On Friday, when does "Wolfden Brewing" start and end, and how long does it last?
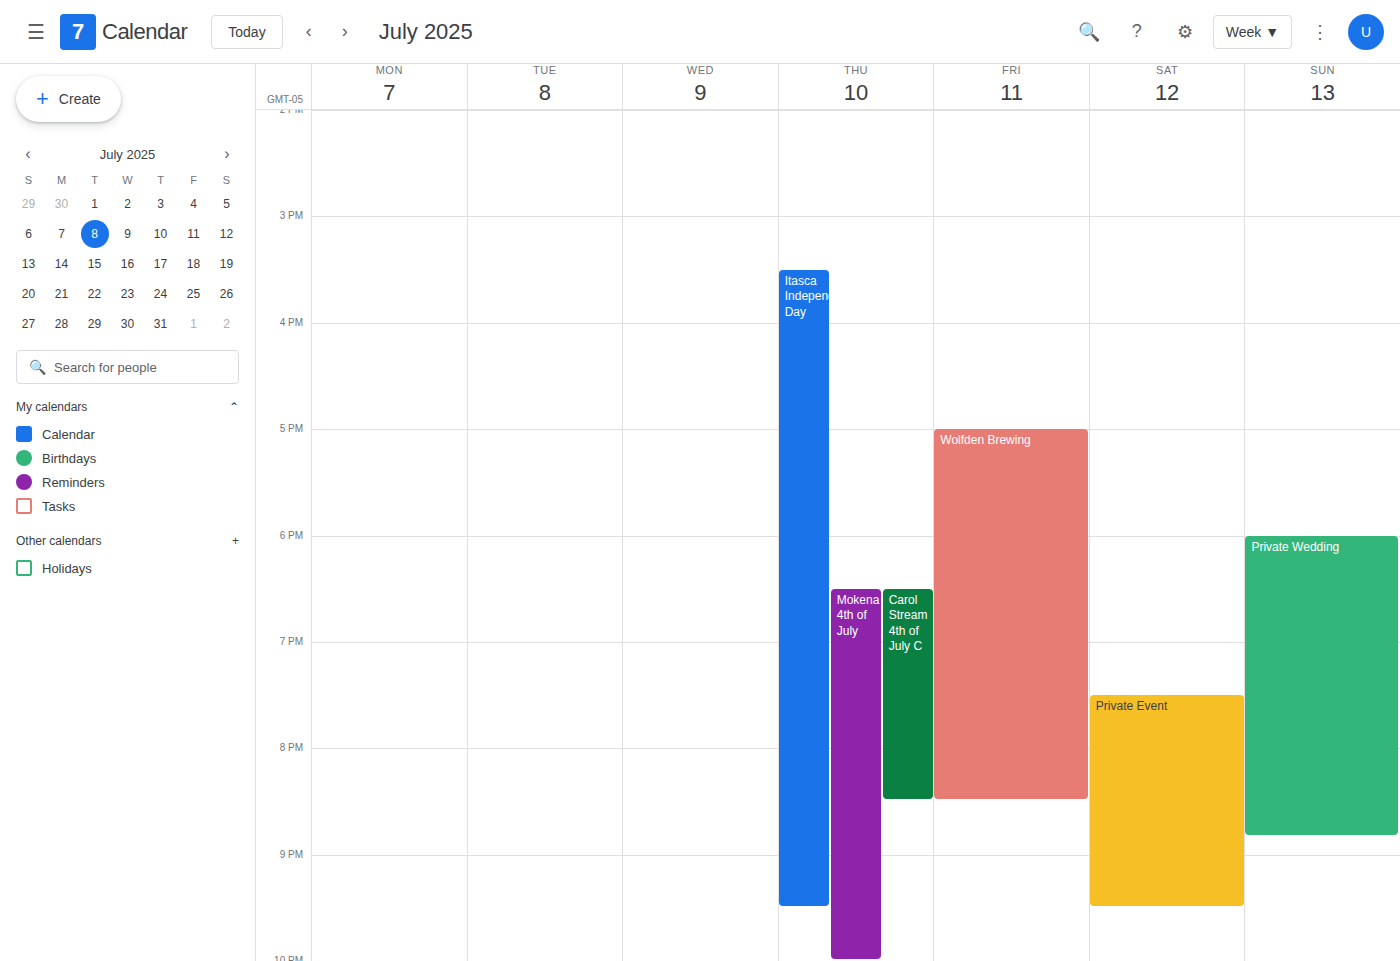
5:00 PM to 8:30 PM, 3 hours 30 minutes